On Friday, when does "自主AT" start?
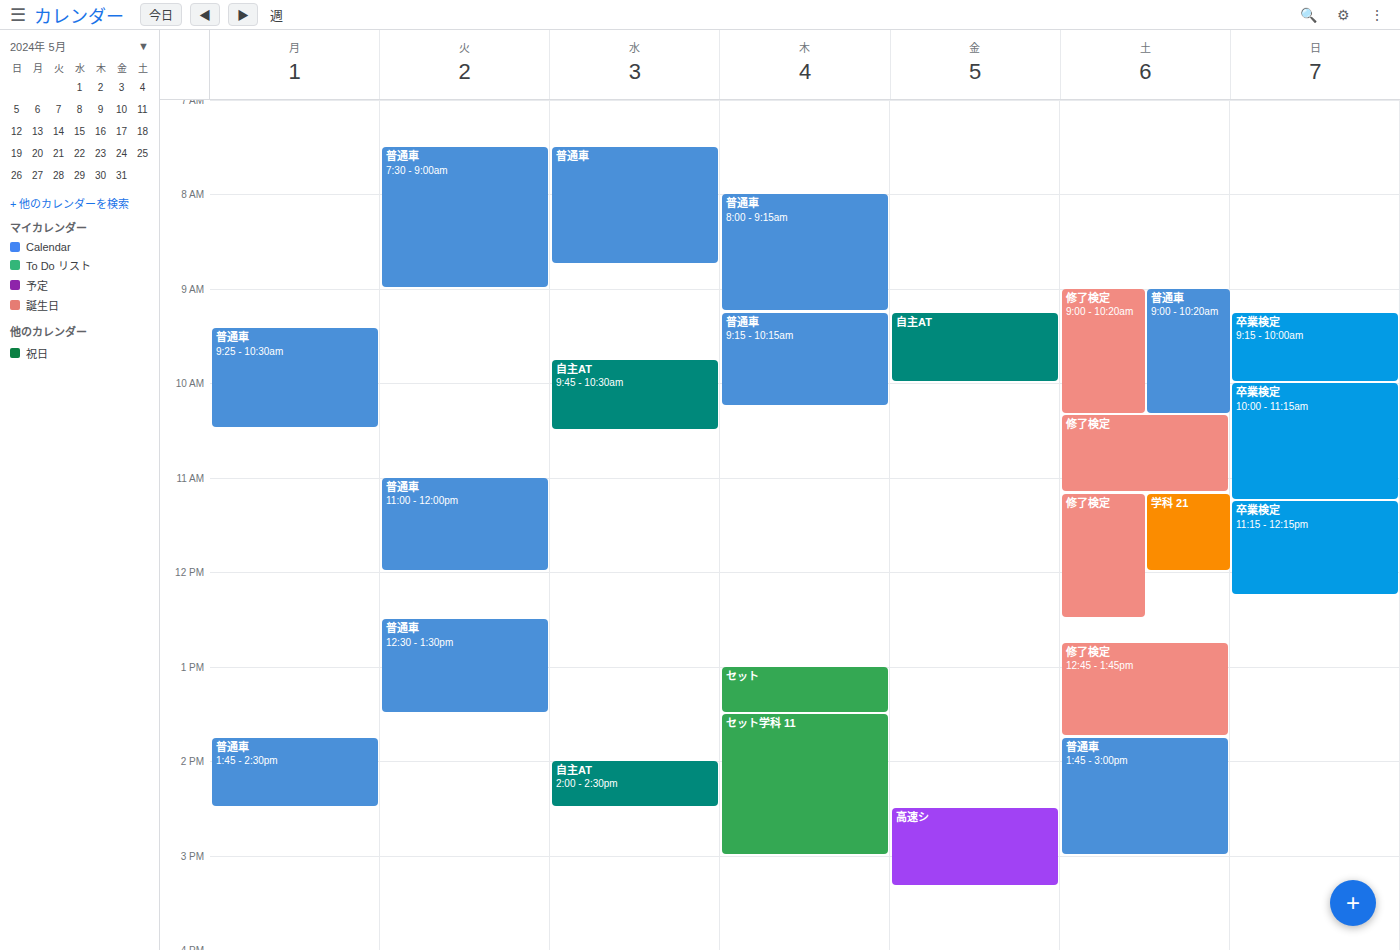
09:15